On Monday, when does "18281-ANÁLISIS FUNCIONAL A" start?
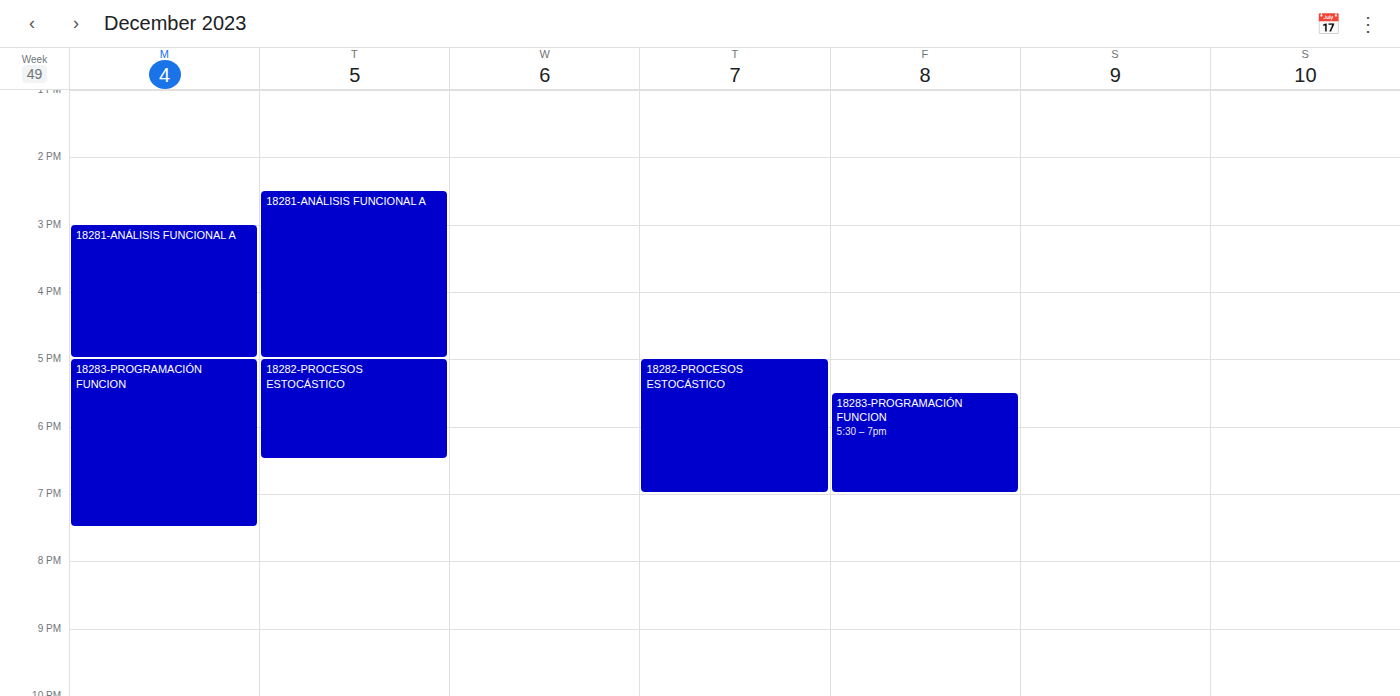
3:00 PM